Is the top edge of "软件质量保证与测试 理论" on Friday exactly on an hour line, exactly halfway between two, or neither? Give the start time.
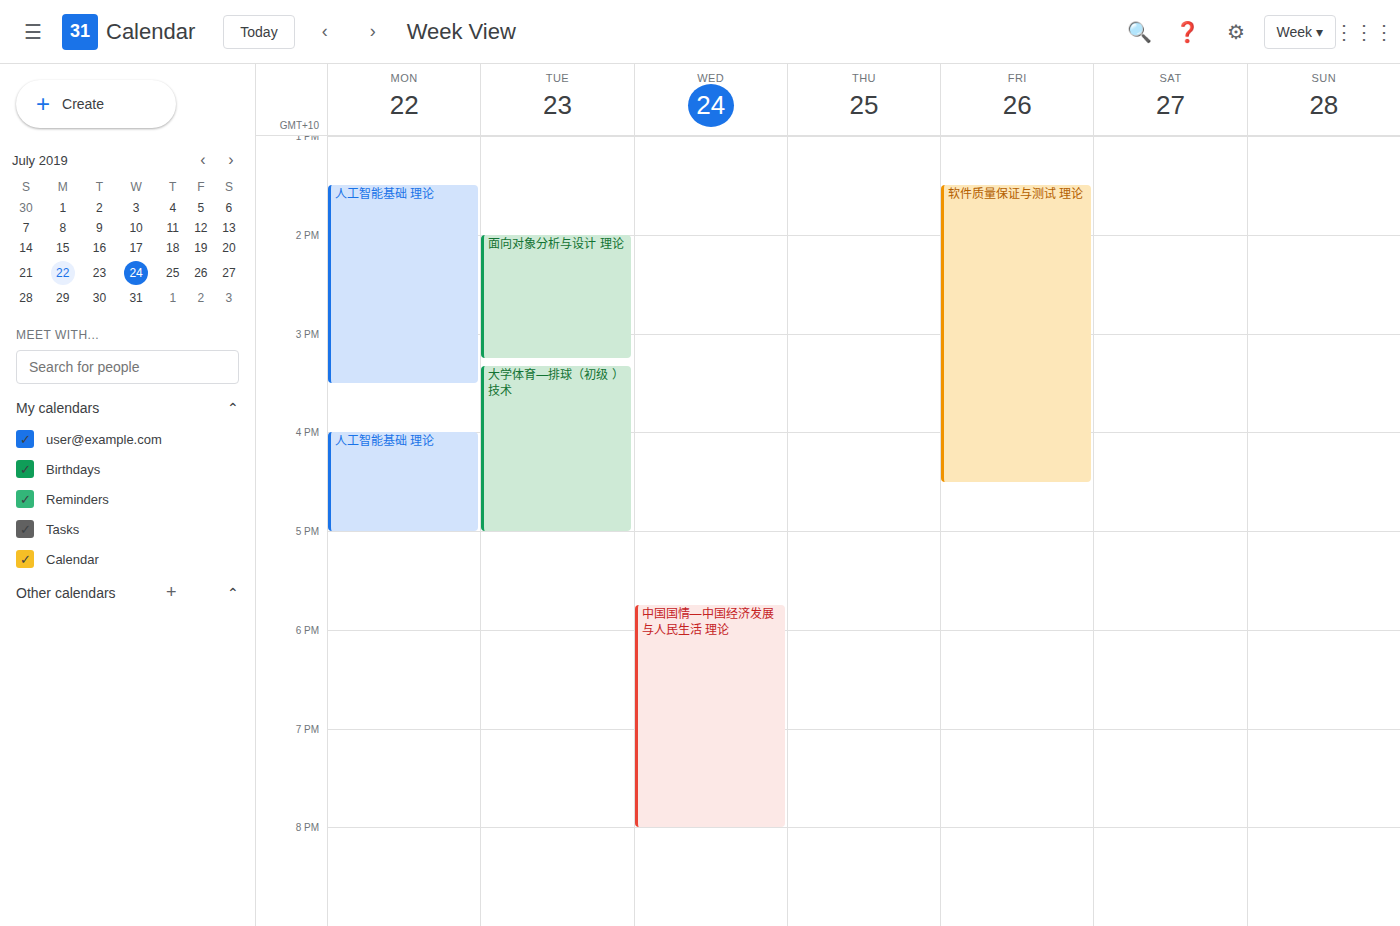
1:30 PM -- halfway between the 1 PM and 2 PM lines.